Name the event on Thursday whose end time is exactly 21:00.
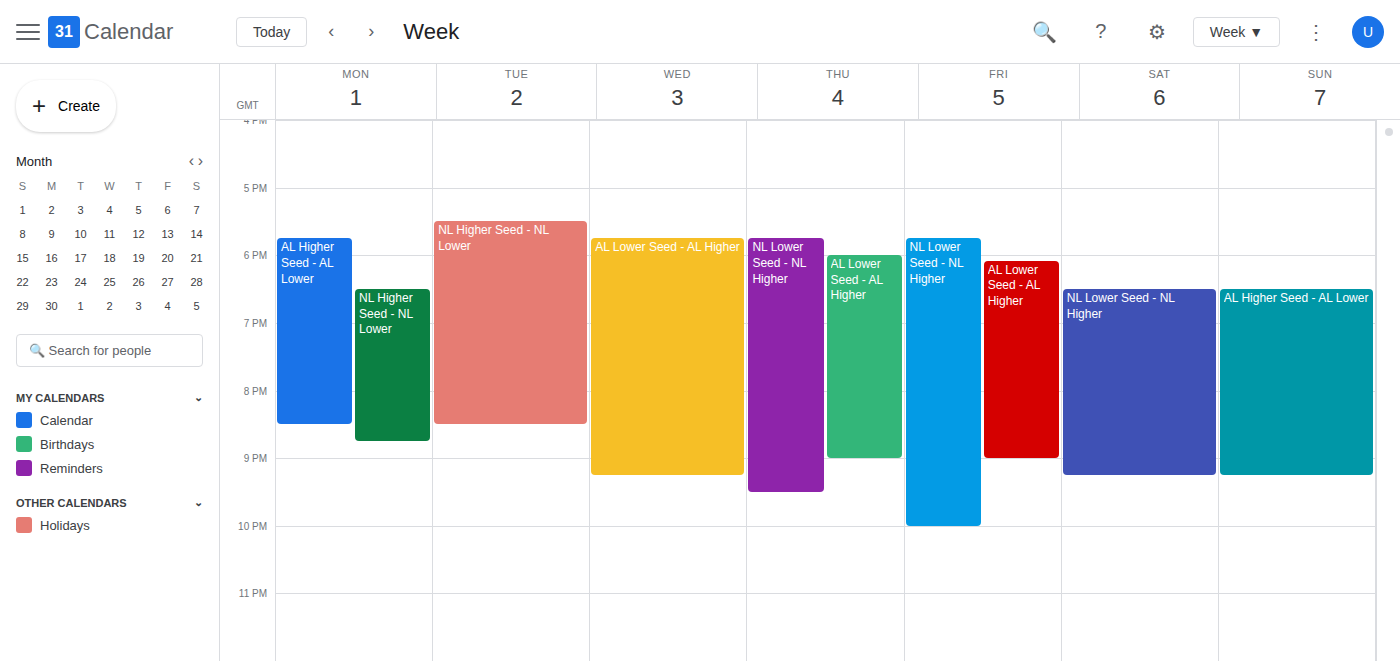
"AL Lower Seed - AL Higher"